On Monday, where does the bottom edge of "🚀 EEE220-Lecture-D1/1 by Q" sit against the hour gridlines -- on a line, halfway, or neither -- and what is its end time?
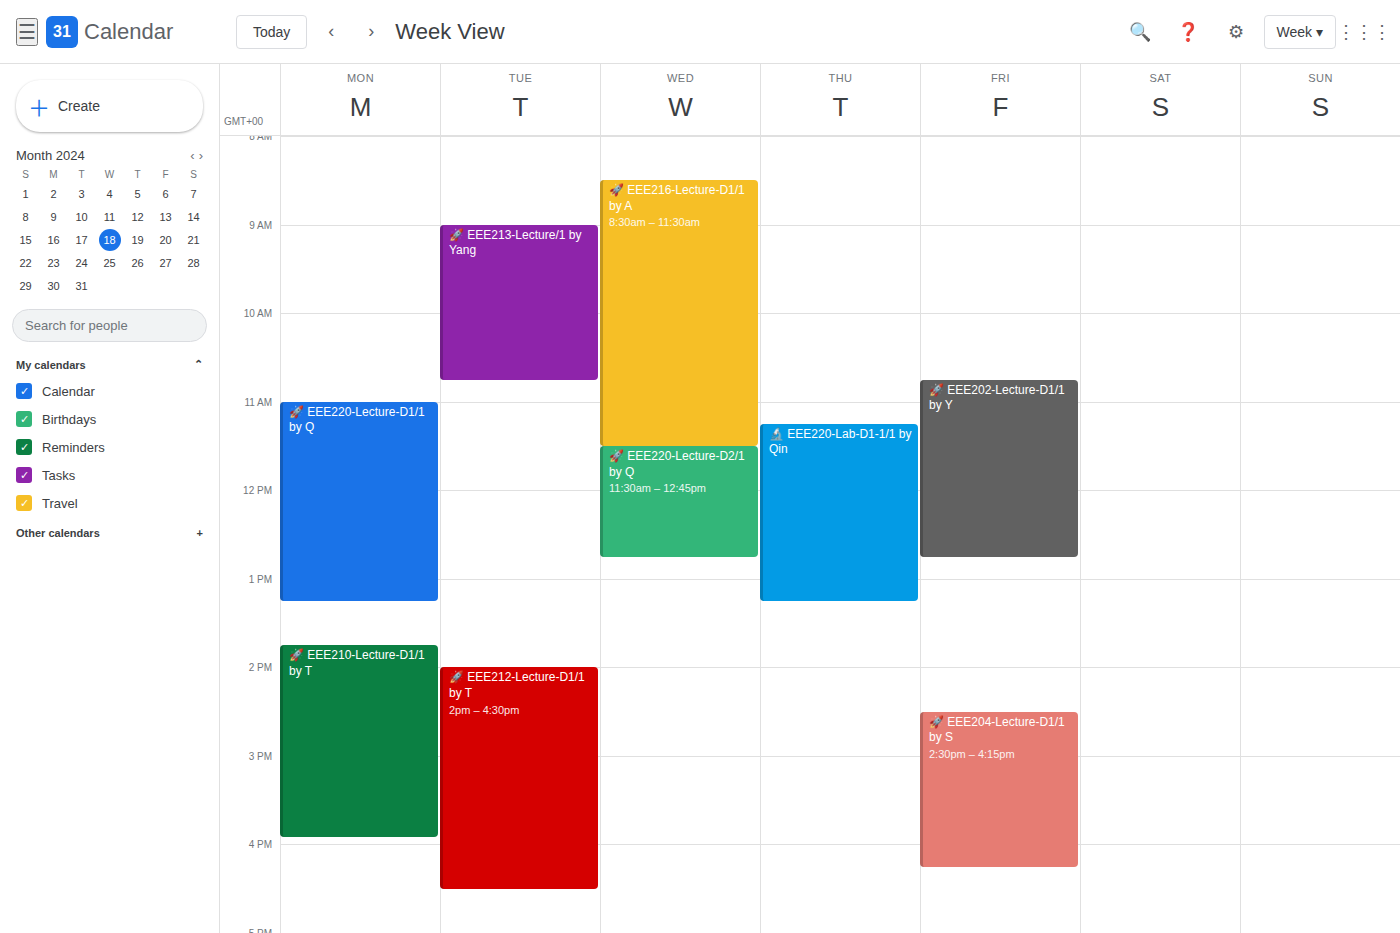
1:15 PM -- neither: a quarter of the way from the 1 PM line to the 2 PM line.